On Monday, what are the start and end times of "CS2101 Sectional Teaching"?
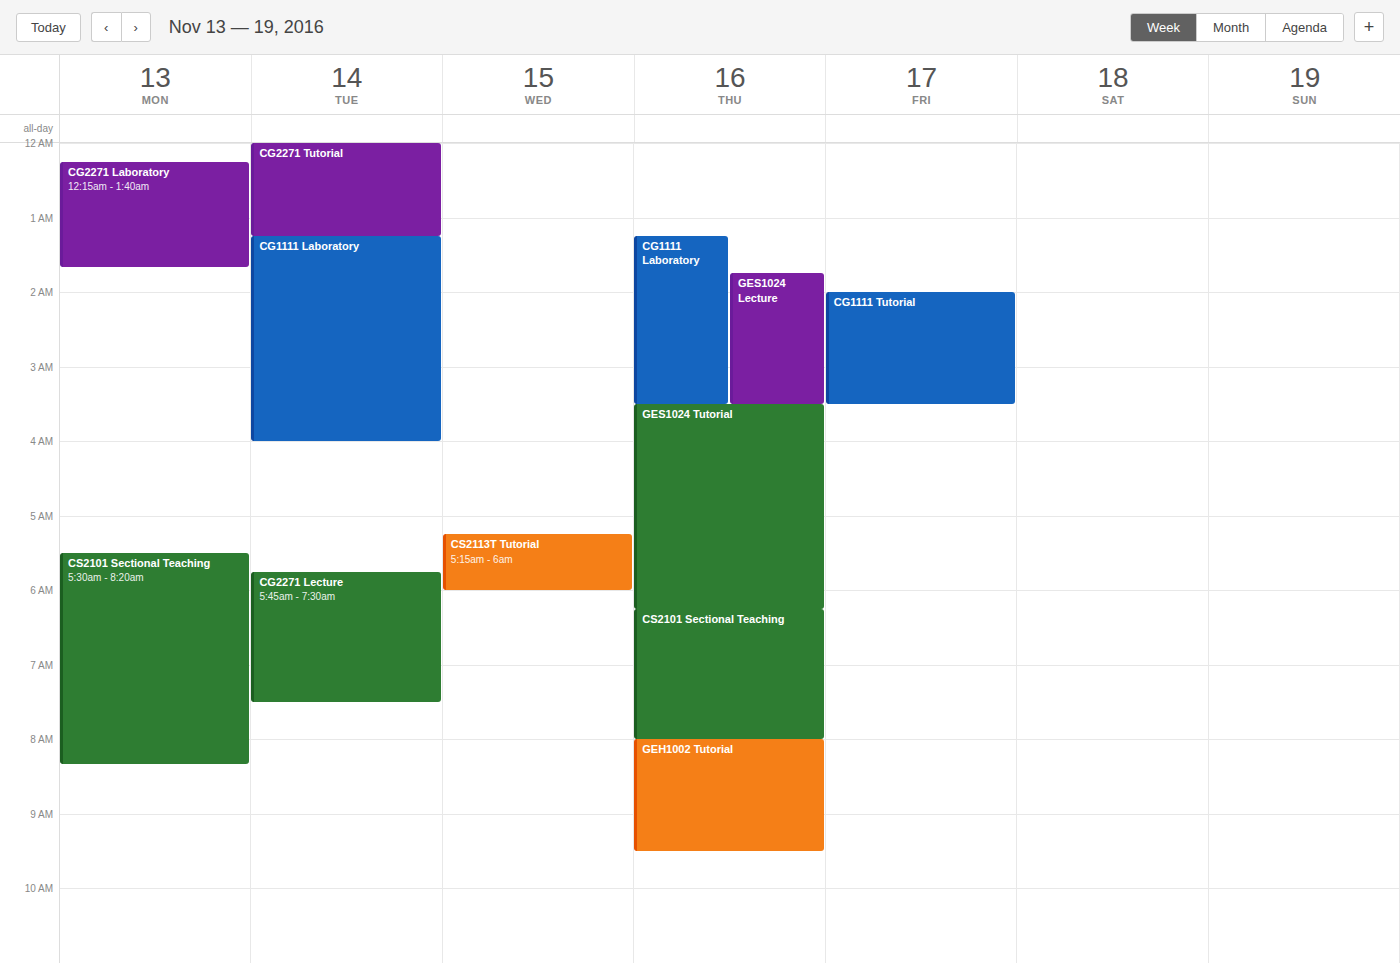
5:30 AM to 8:20 AM